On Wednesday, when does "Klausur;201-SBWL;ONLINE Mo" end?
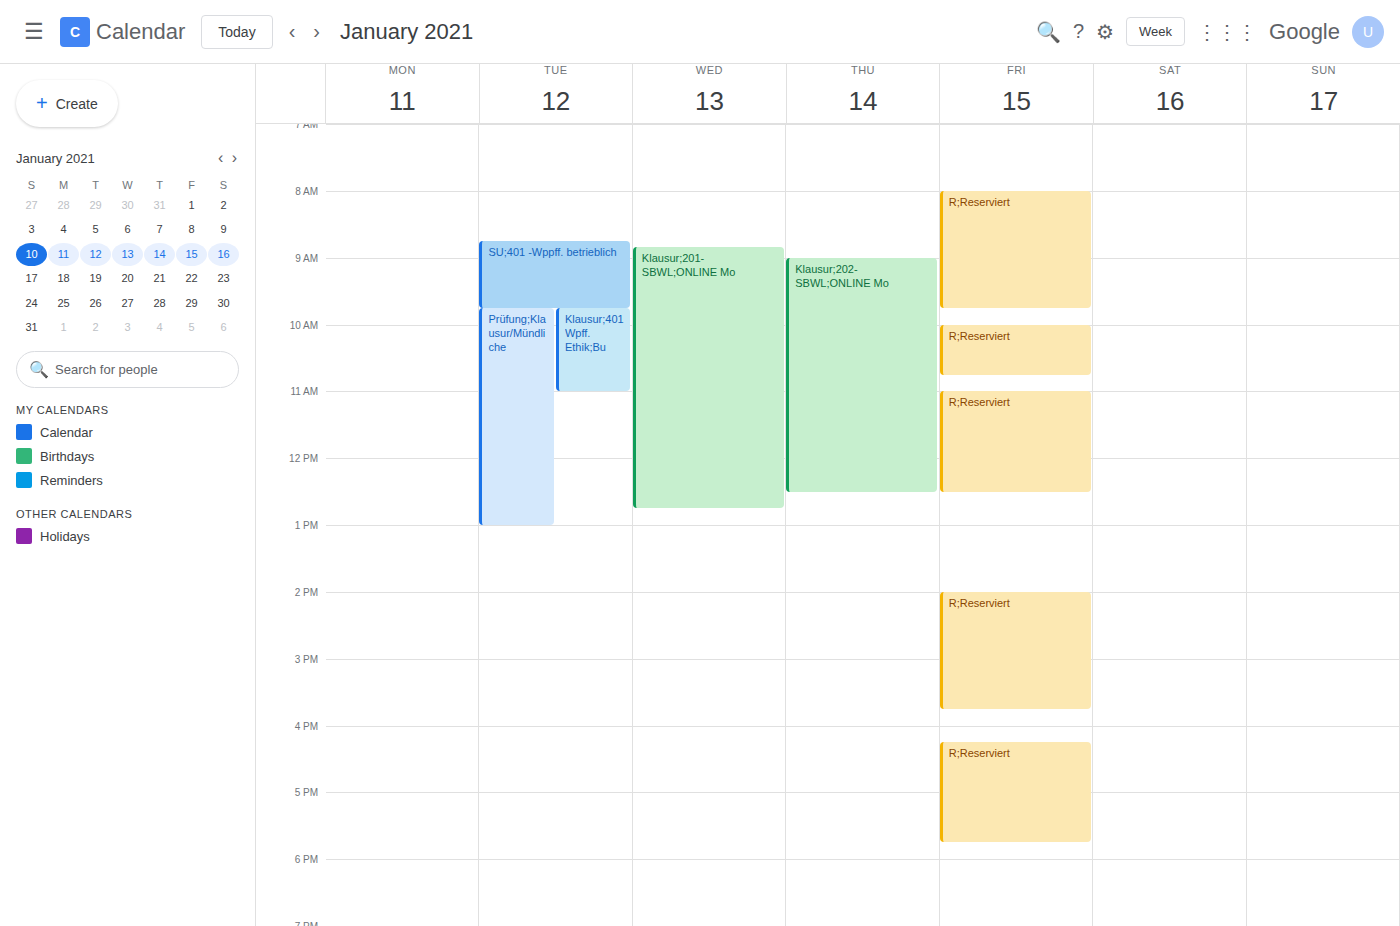
12:45 PM